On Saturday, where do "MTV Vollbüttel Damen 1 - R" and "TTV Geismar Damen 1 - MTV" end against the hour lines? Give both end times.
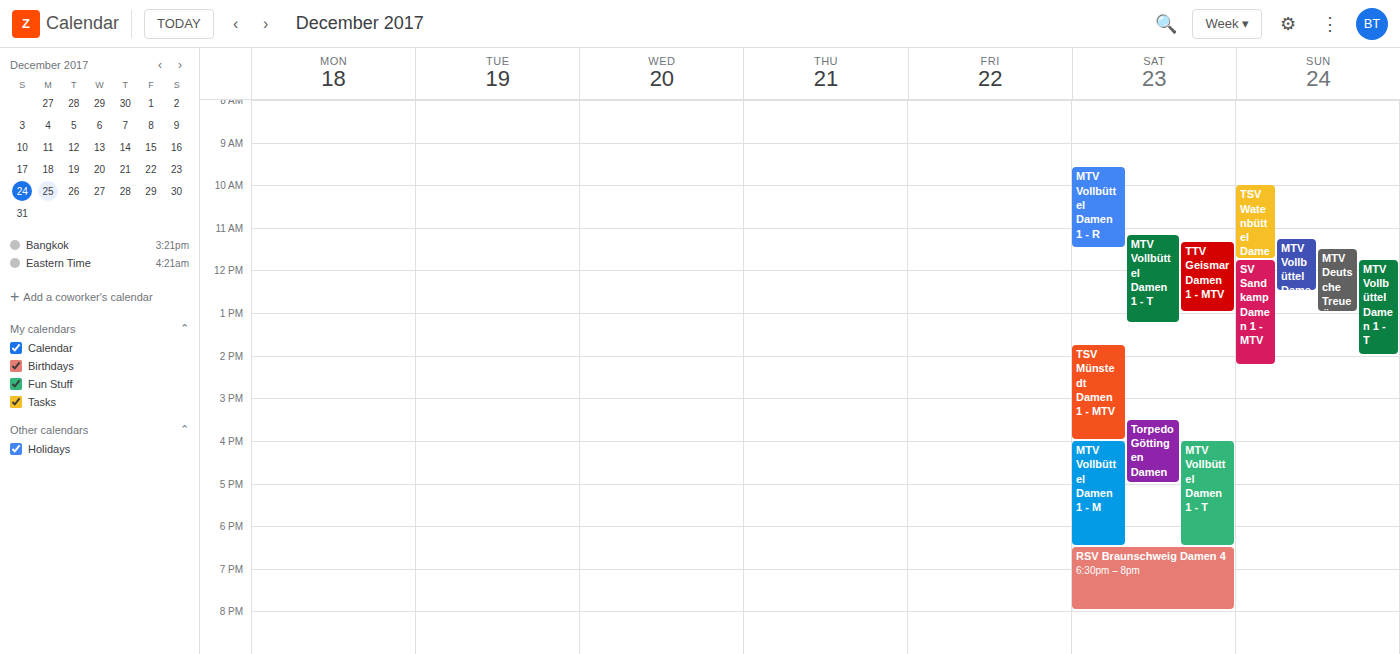
"MTV Vollbüttel Damen 1 - R": 11:30, halfway between the 11:00 and 12:00 lines. "TTV Geismar Damen 1 - MTV": 13:00, exactly on the 13:00 line.